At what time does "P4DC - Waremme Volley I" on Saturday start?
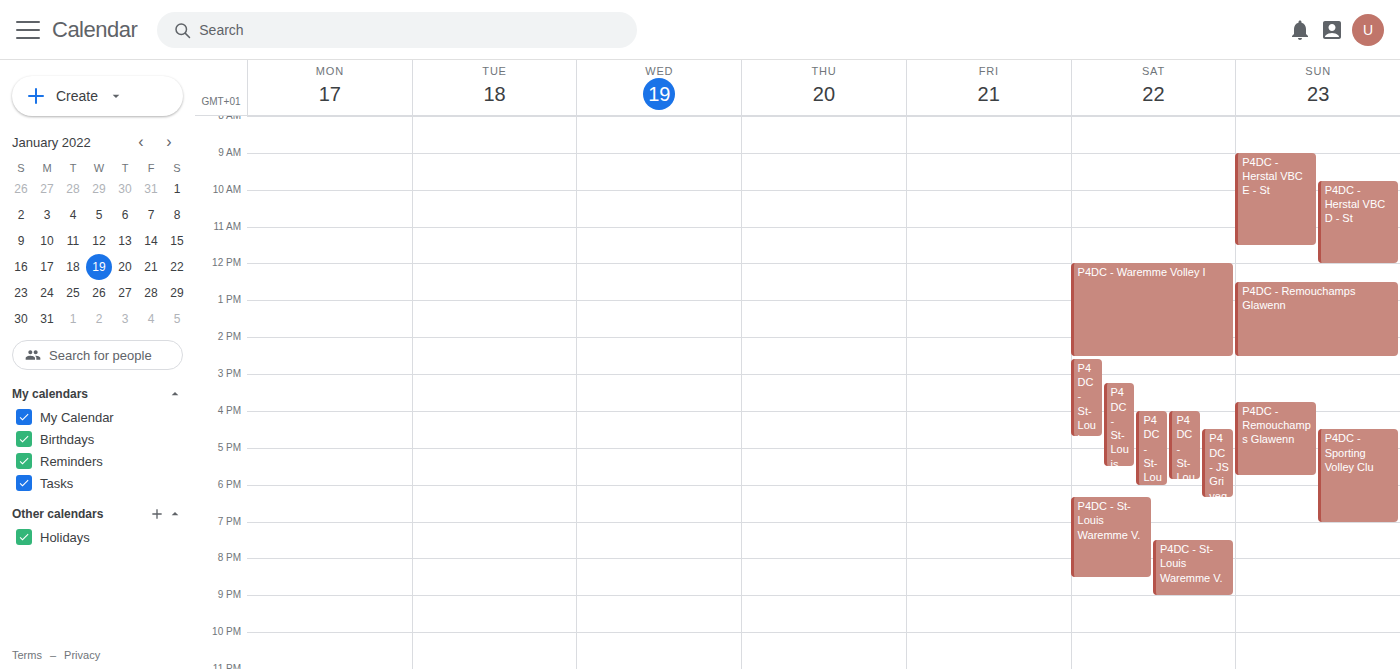
12:00 PM